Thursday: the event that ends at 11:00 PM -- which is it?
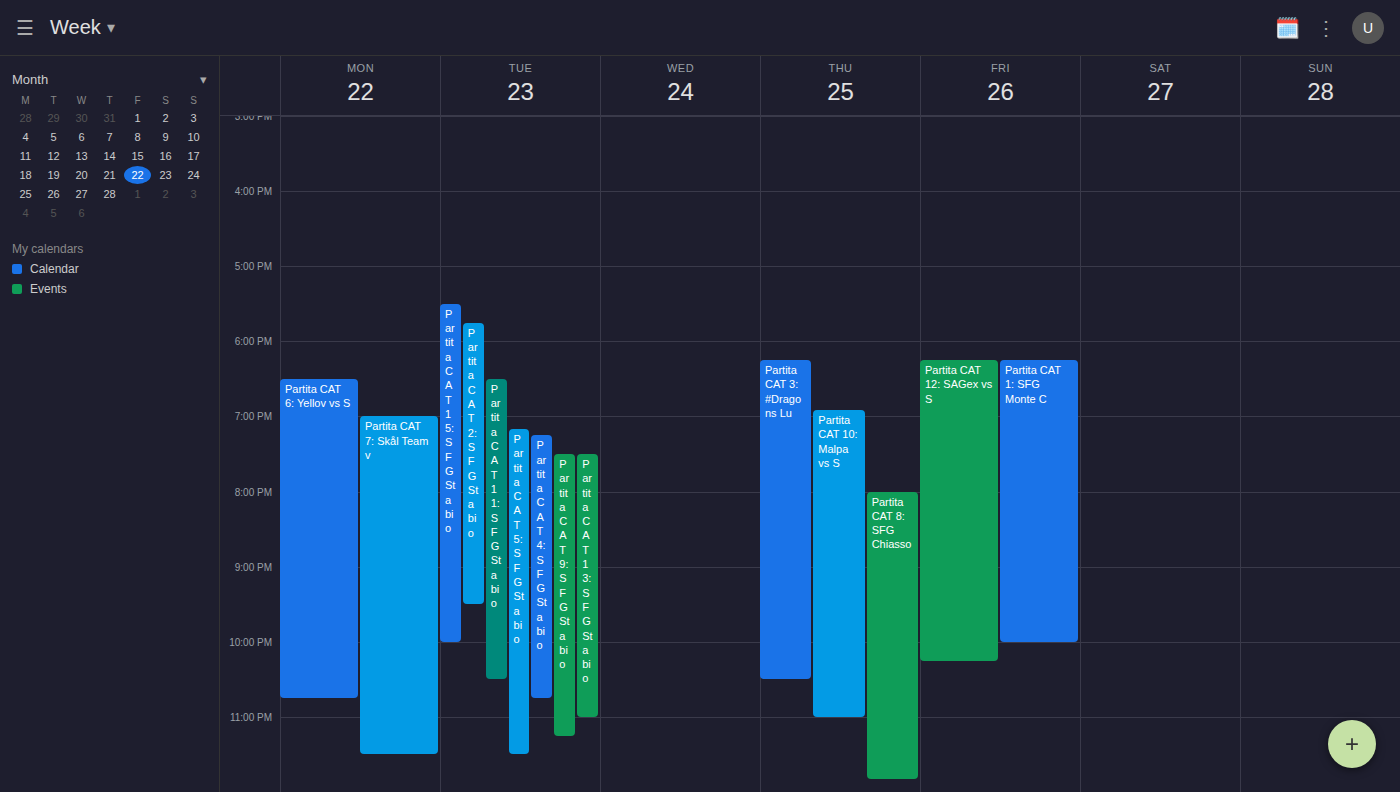
"Partita CAT 10: Malpa vs S"